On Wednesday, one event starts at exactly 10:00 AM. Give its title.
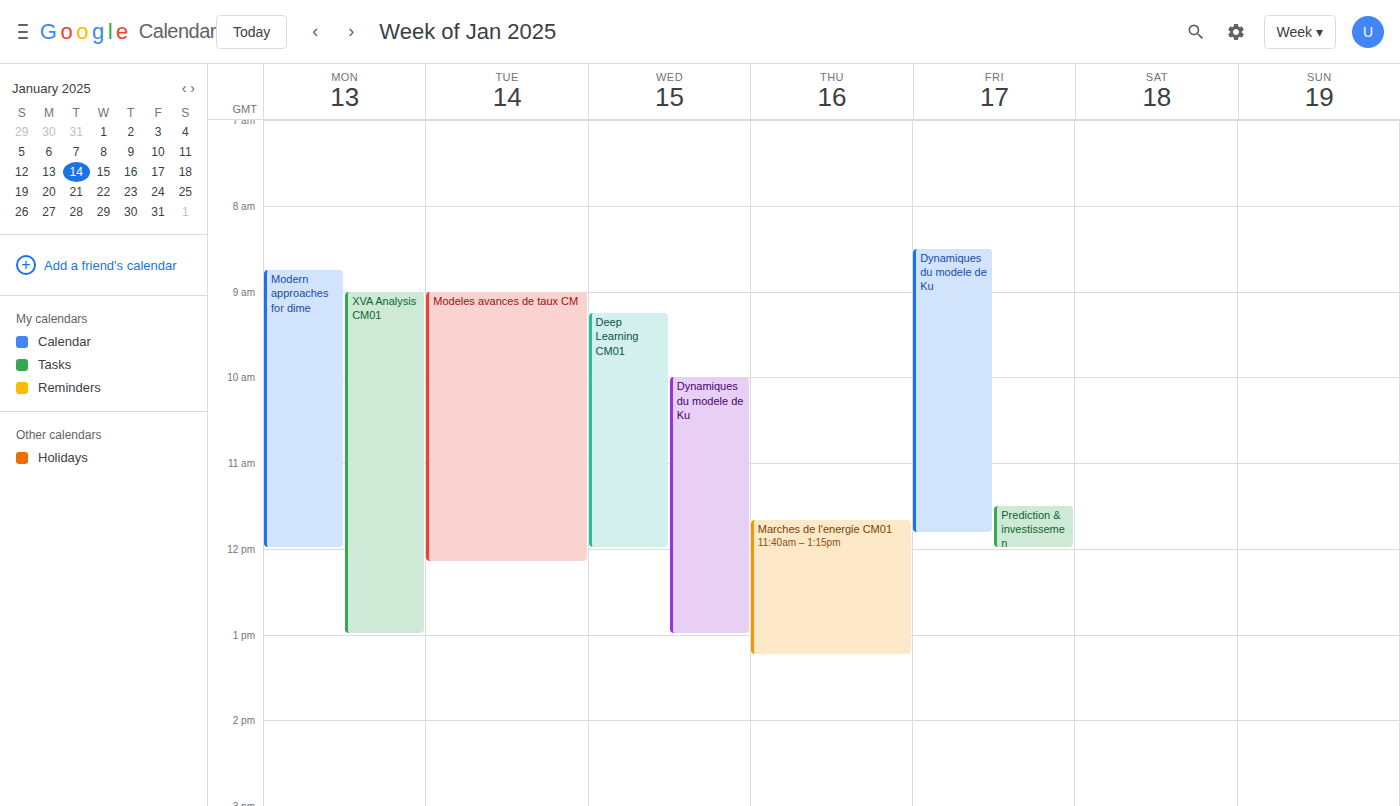
"Dynamiques du modele de Ku"